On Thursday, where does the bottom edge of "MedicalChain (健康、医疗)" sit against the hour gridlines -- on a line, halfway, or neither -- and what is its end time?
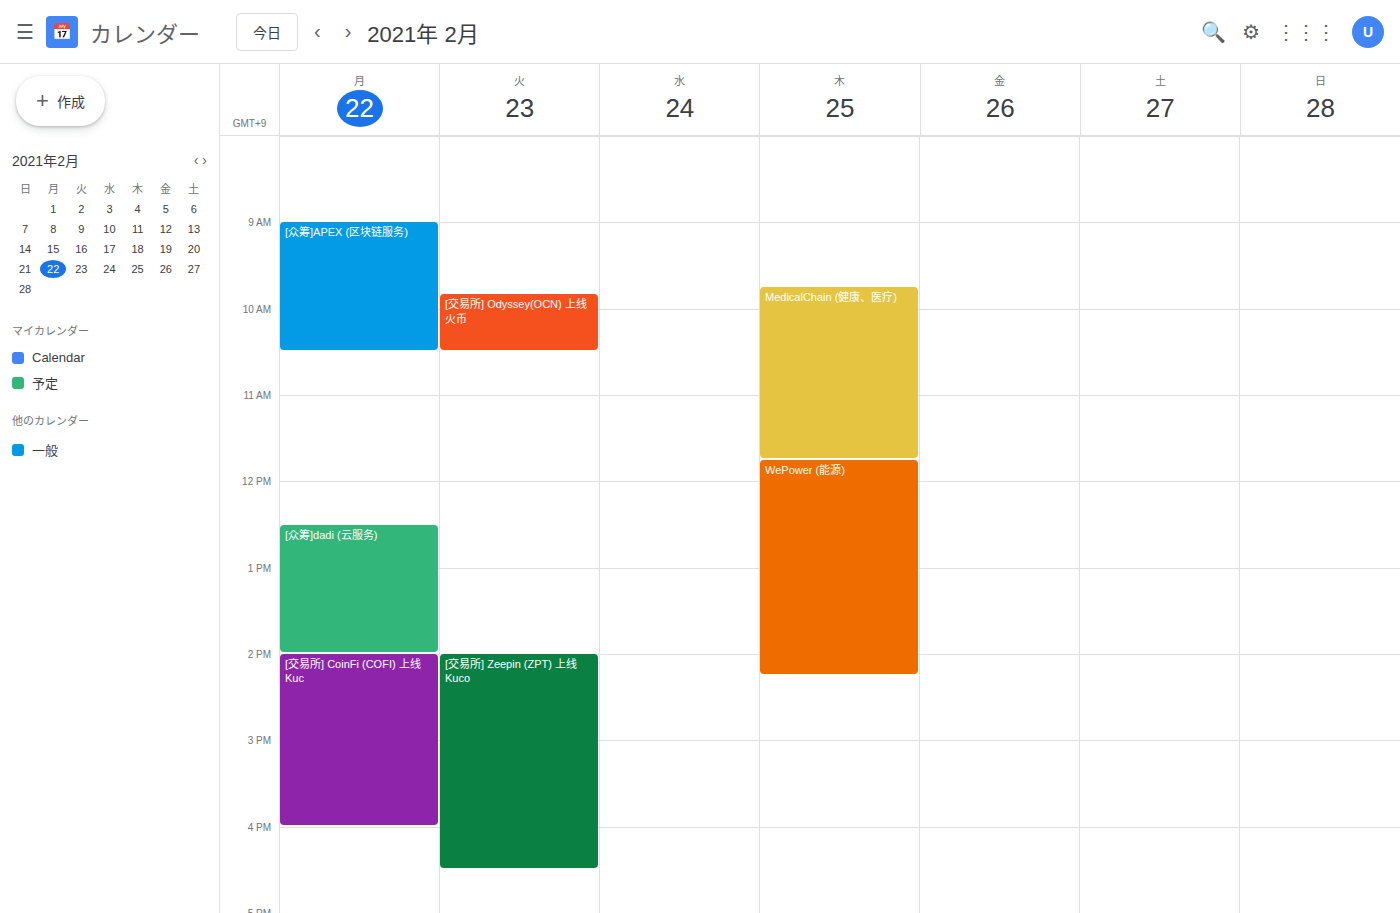
11:45 AM -- neither: three quarters of the way from the 11 AM line to the 12 PM line.